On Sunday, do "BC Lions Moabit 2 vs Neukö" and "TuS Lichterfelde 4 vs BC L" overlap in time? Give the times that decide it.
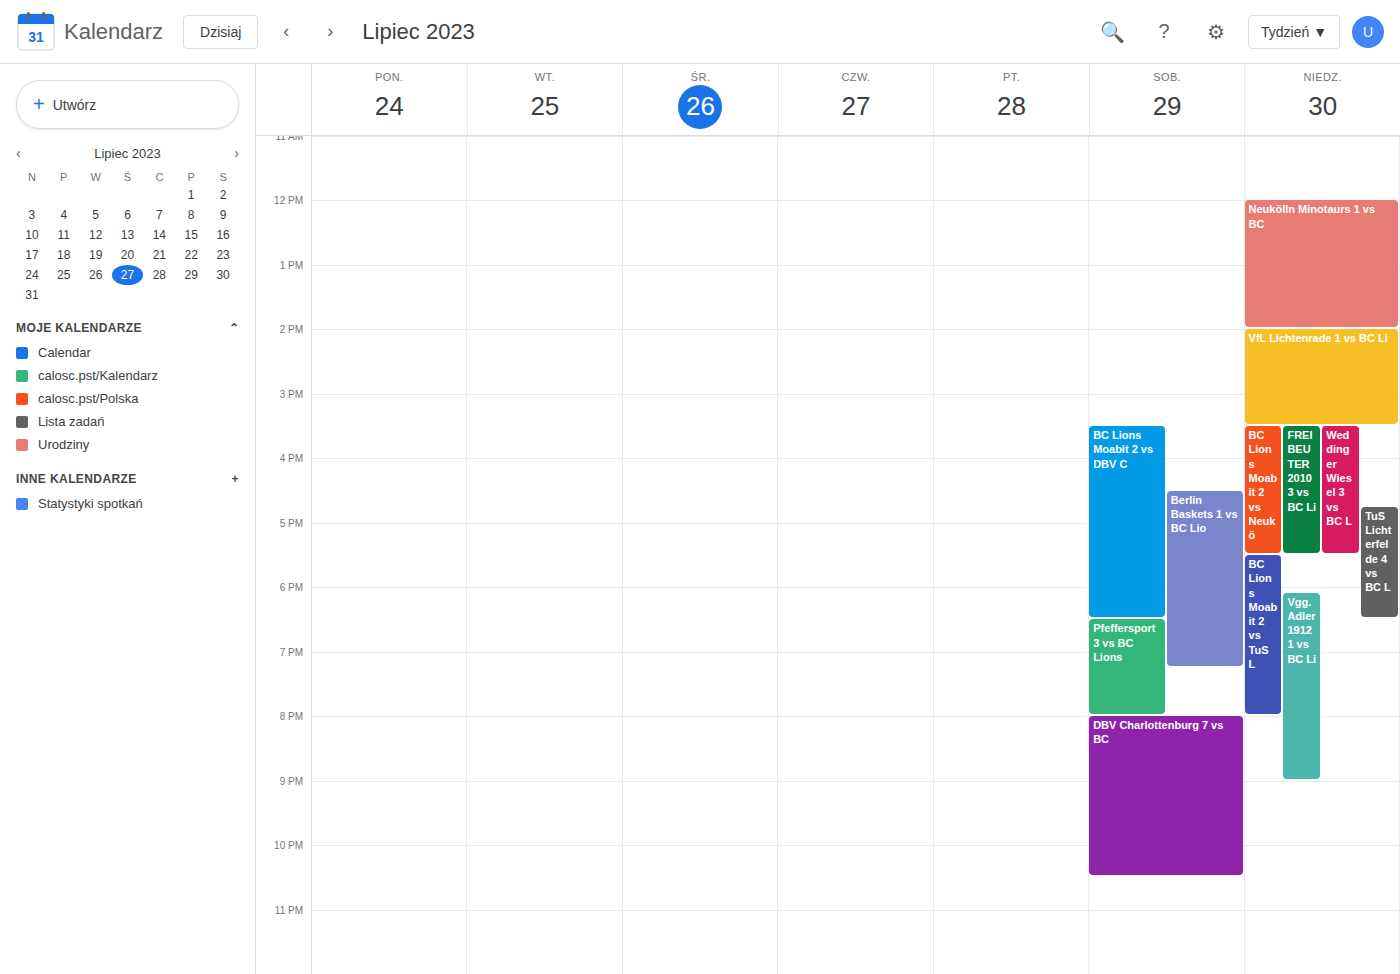
"TuS Lichterfelde 4 vs BC L" starts at 16:45, before "BC Lions Moabit 2 vs Neukö" ends at 17:30 -- they overlap.